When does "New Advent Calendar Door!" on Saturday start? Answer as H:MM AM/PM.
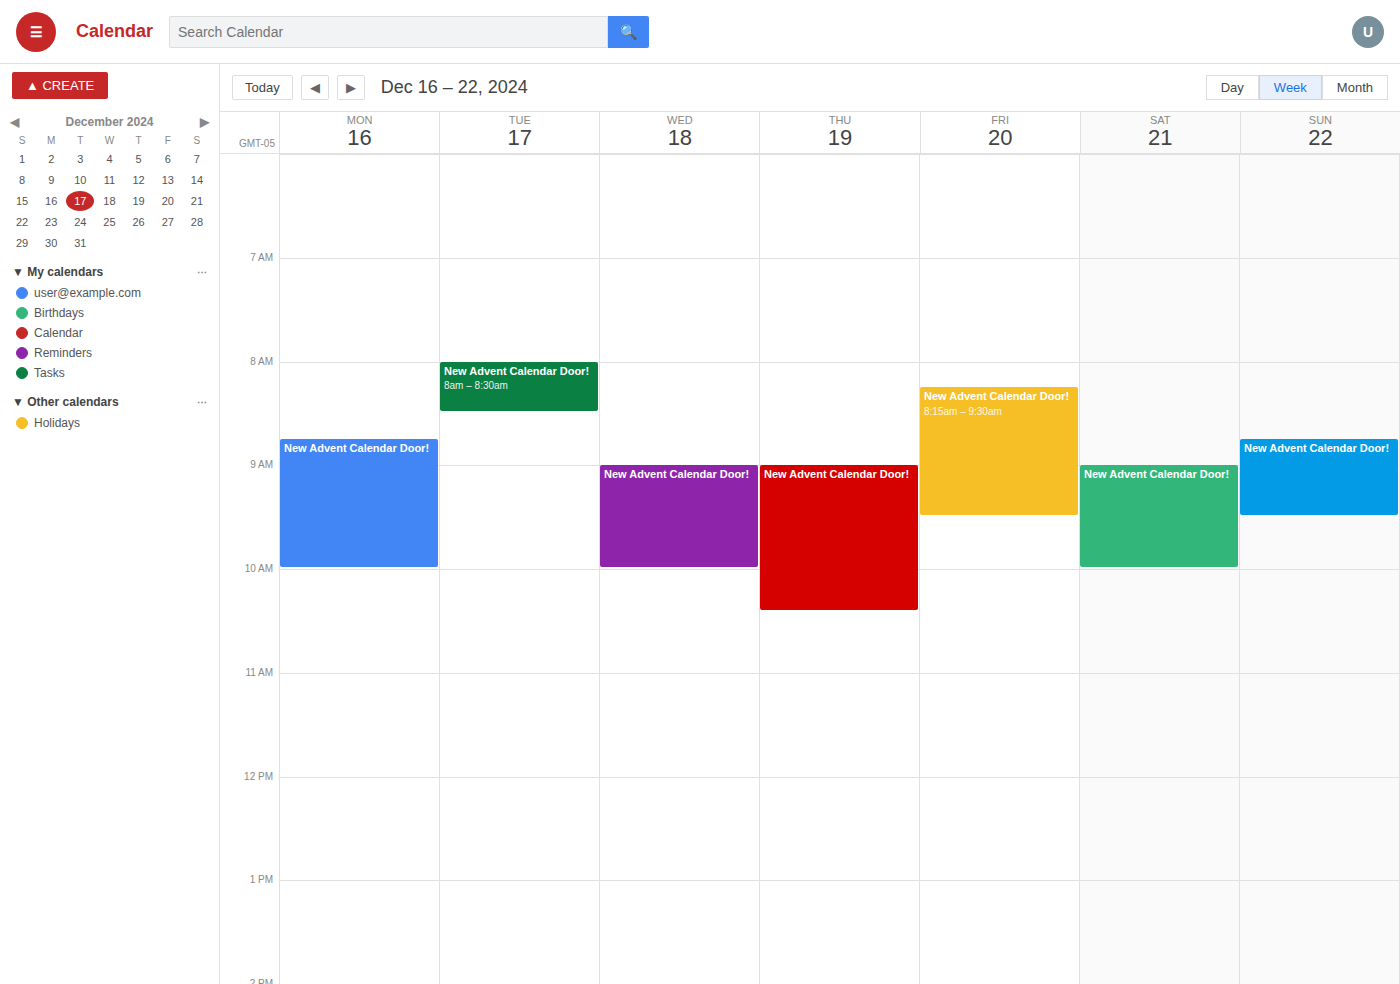
9:00 AM